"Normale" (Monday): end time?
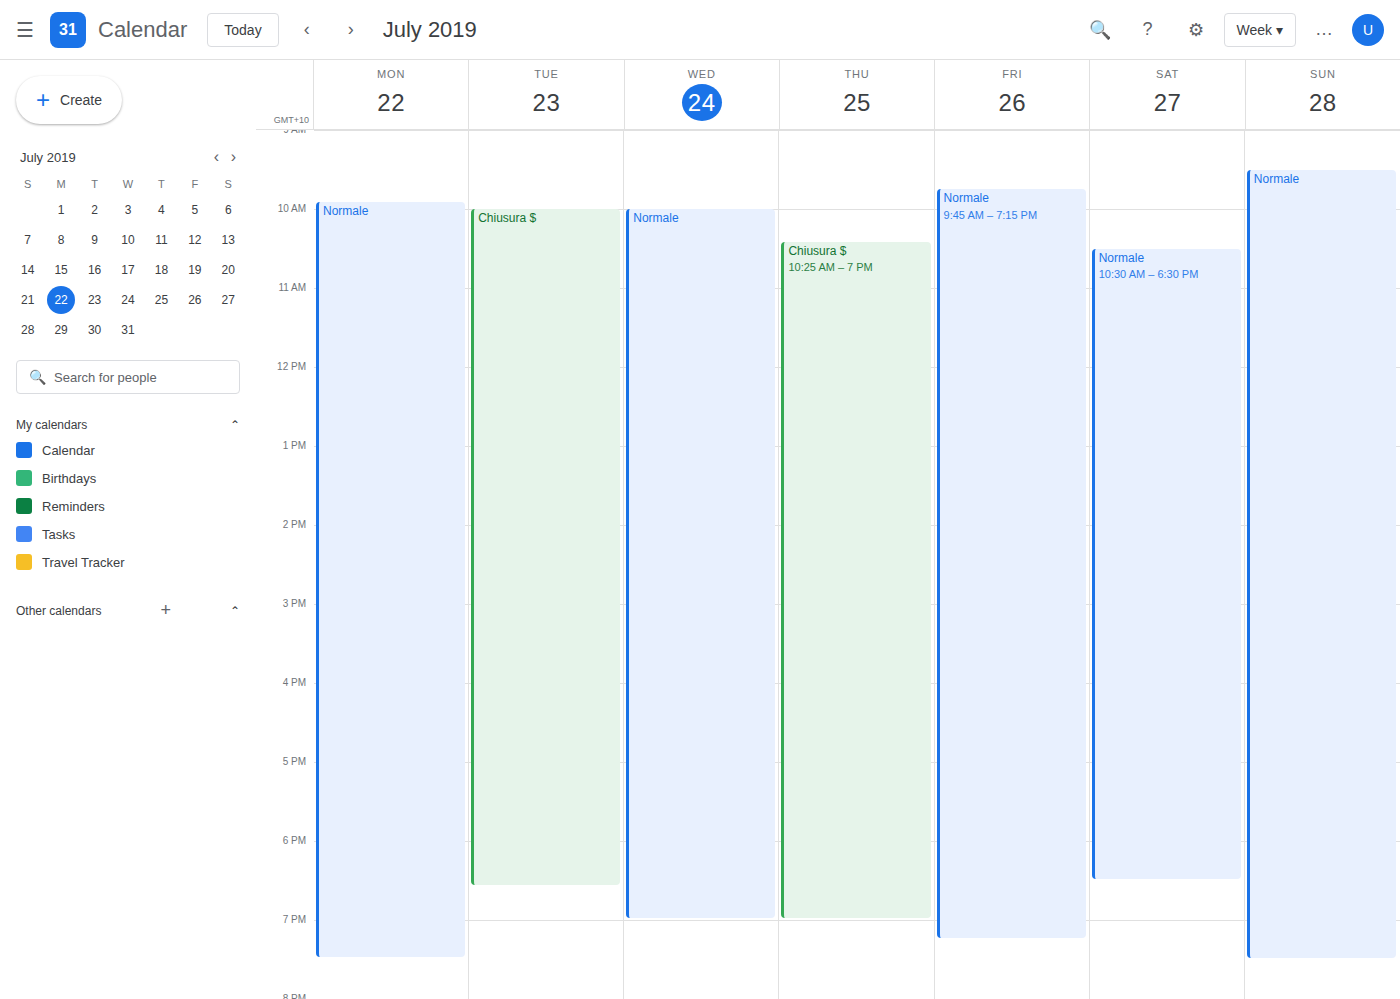
7:30 PM